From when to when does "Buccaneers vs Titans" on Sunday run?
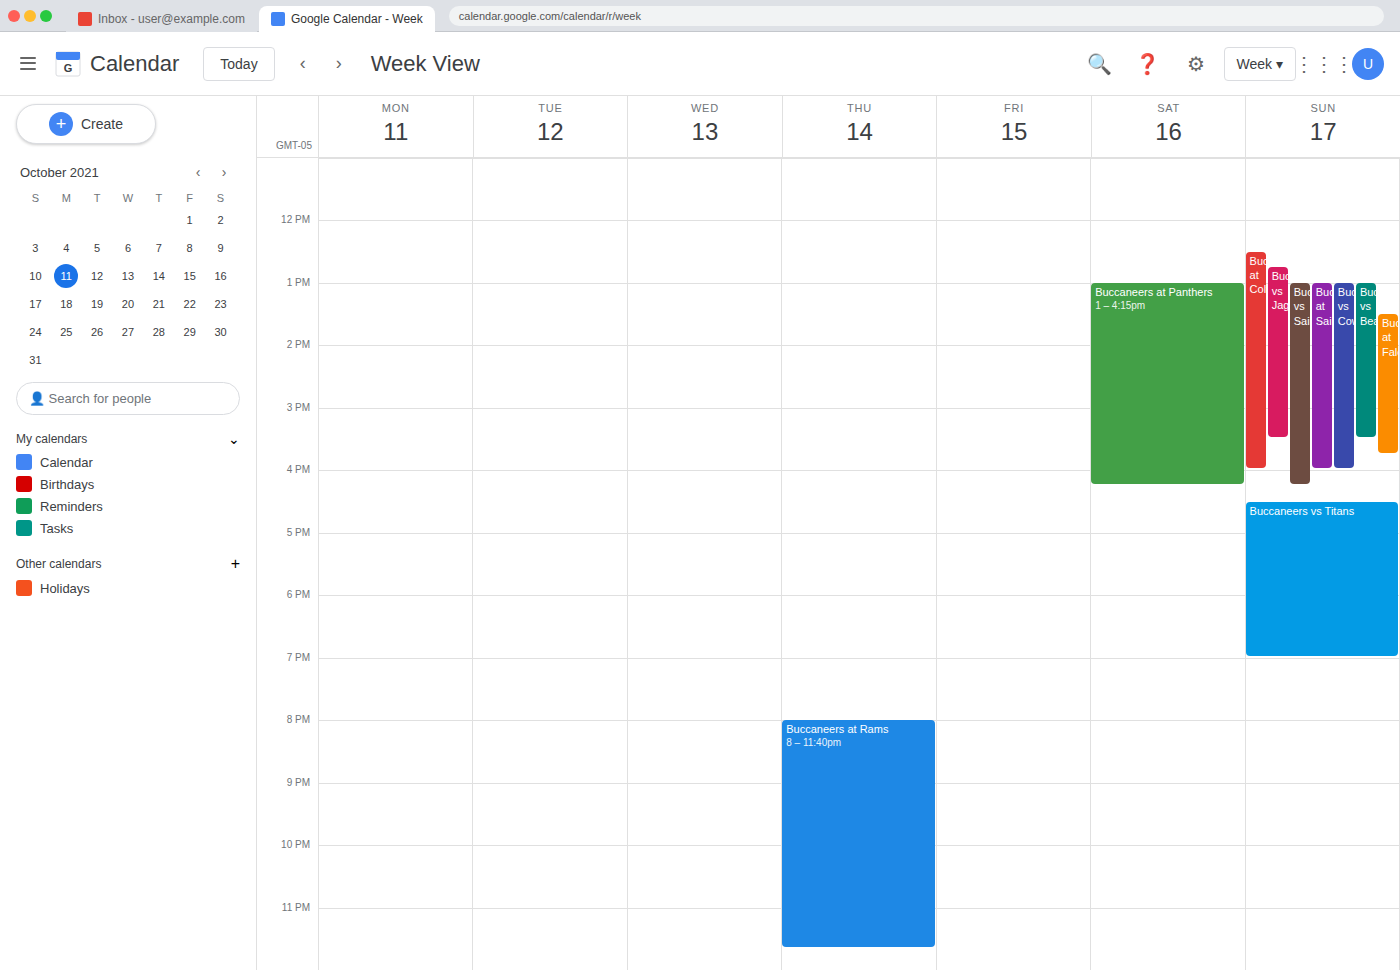
16:30 to 19:00